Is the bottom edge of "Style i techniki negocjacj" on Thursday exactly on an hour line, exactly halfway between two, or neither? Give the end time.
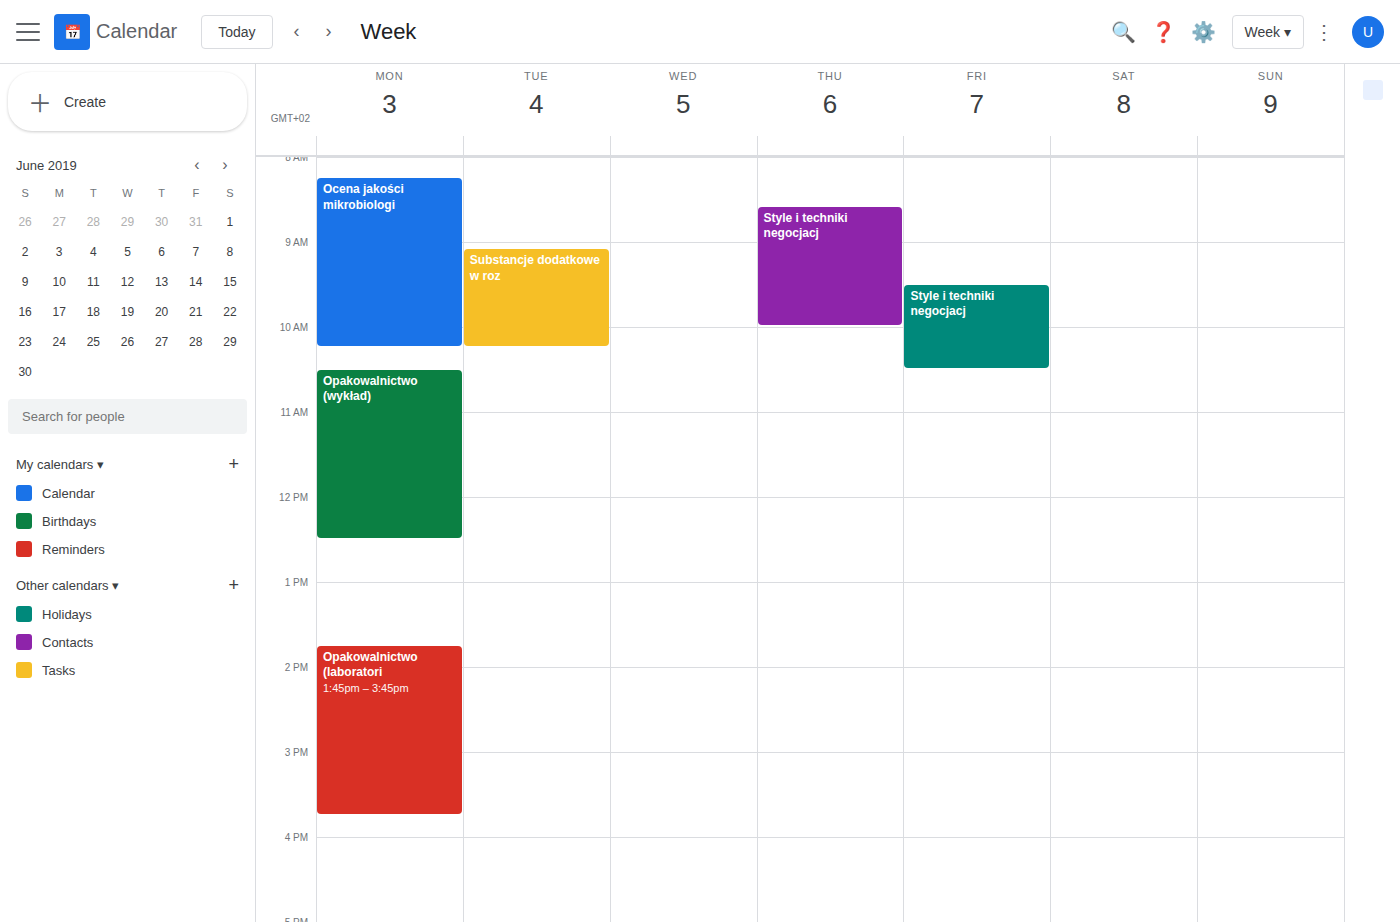
10:00 AM -- exactly on the 10 AM line.